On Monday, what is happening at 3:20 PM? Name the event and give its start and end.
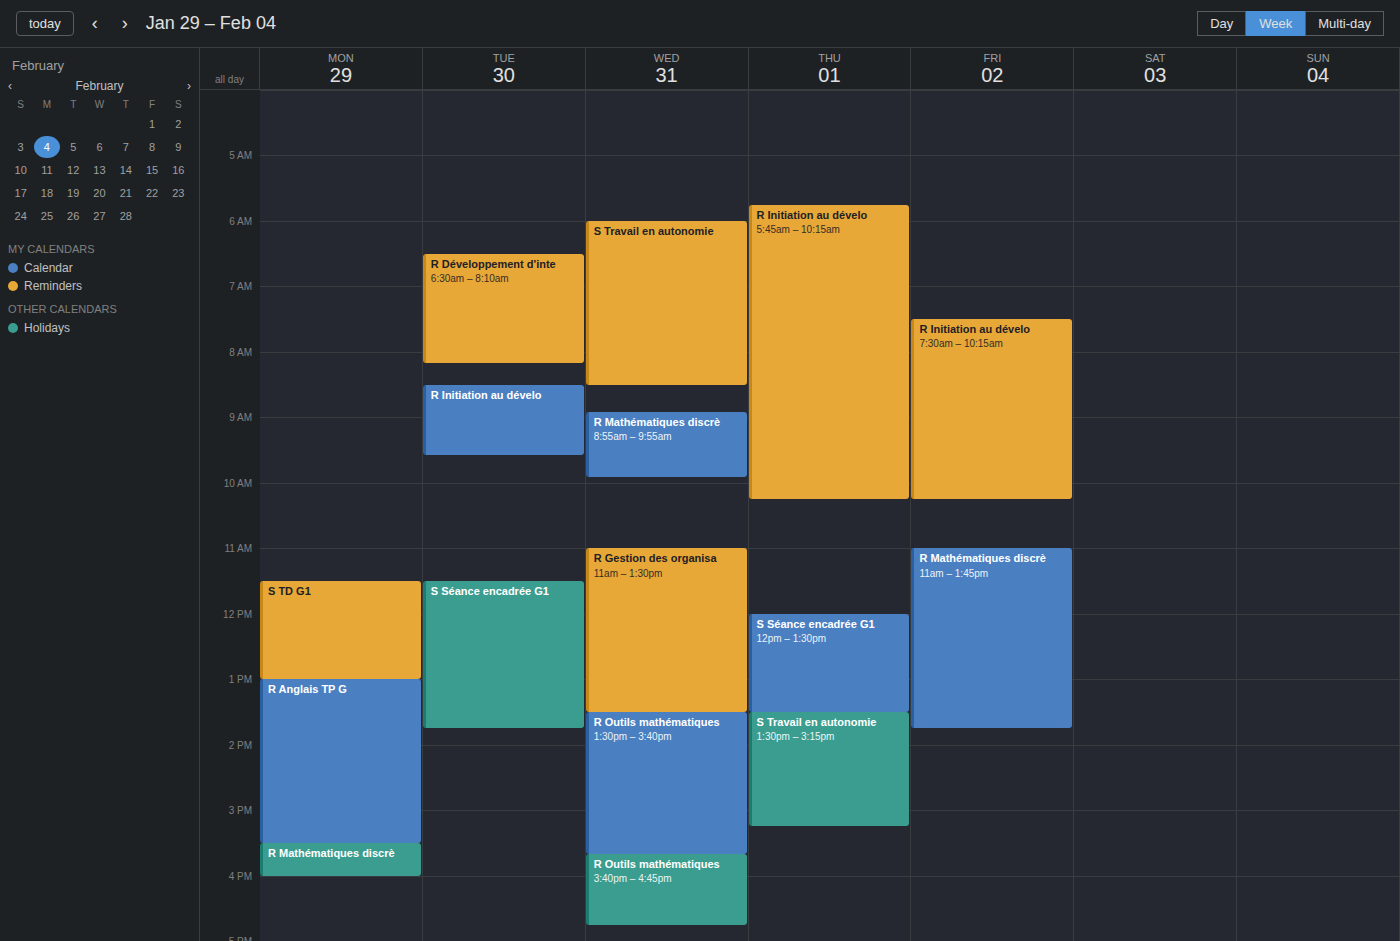
"R Anglais TP G", 1:00 PM to 3:30 PM